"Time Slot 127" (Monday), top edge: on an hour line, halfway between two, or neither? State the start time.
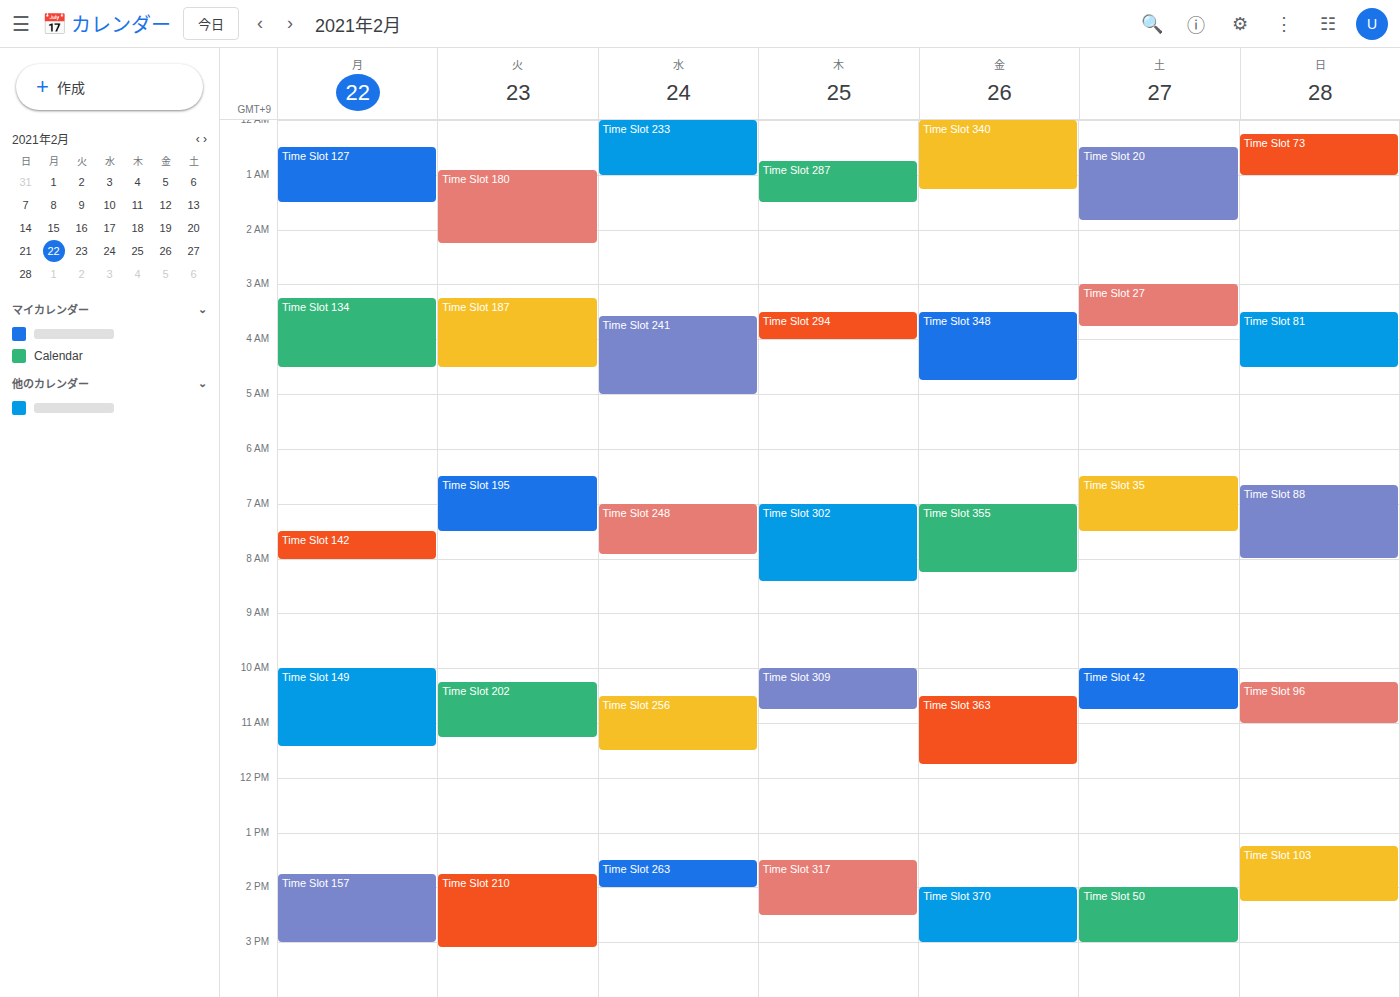
00:30 -- halfway between the 00:00 and 01:00 lines.